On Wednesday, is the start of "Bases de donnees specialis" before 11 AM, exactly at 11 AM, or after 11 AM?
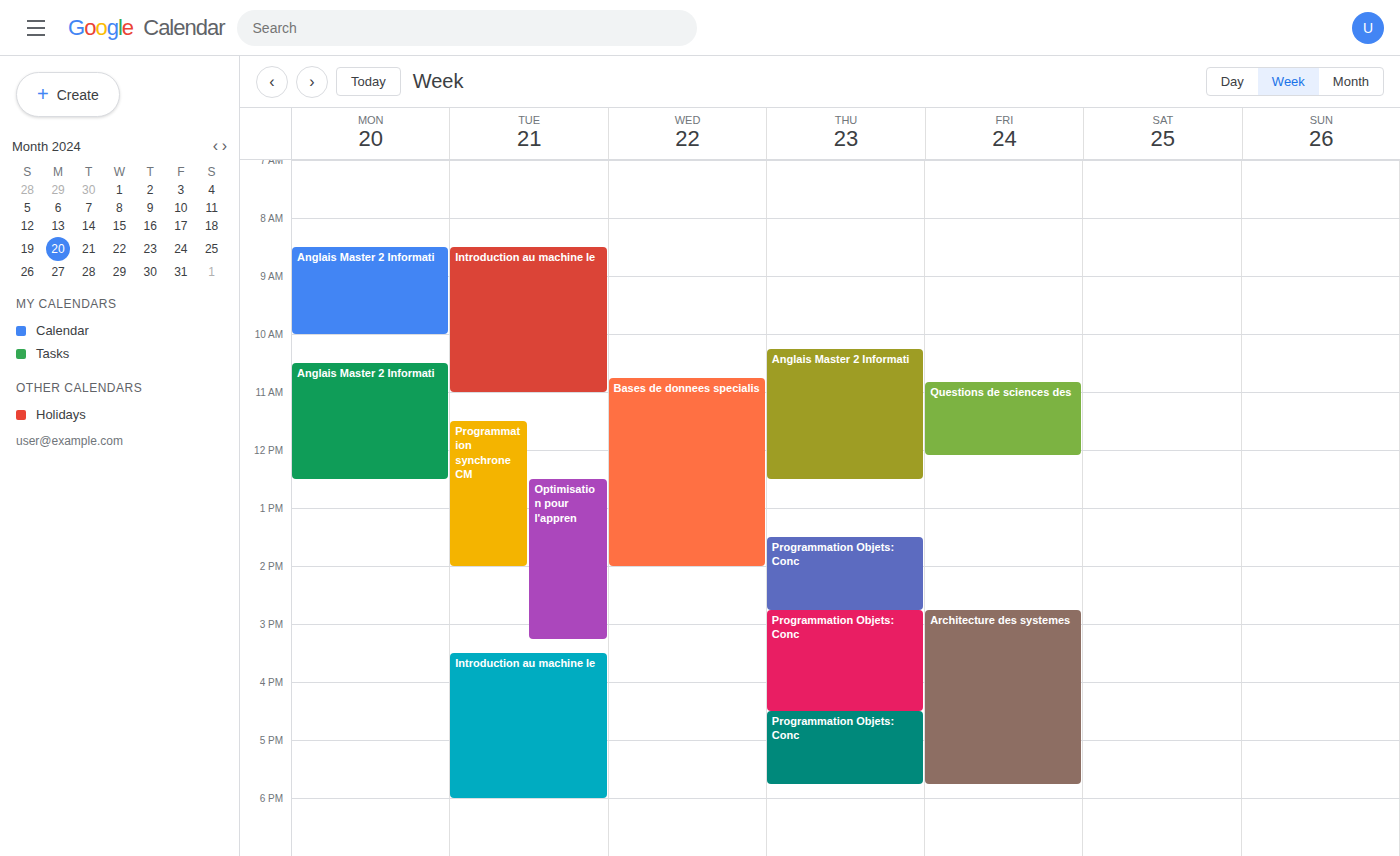
10:45 AM -- before 11 AM, 15 minutes above the 11 AM line.